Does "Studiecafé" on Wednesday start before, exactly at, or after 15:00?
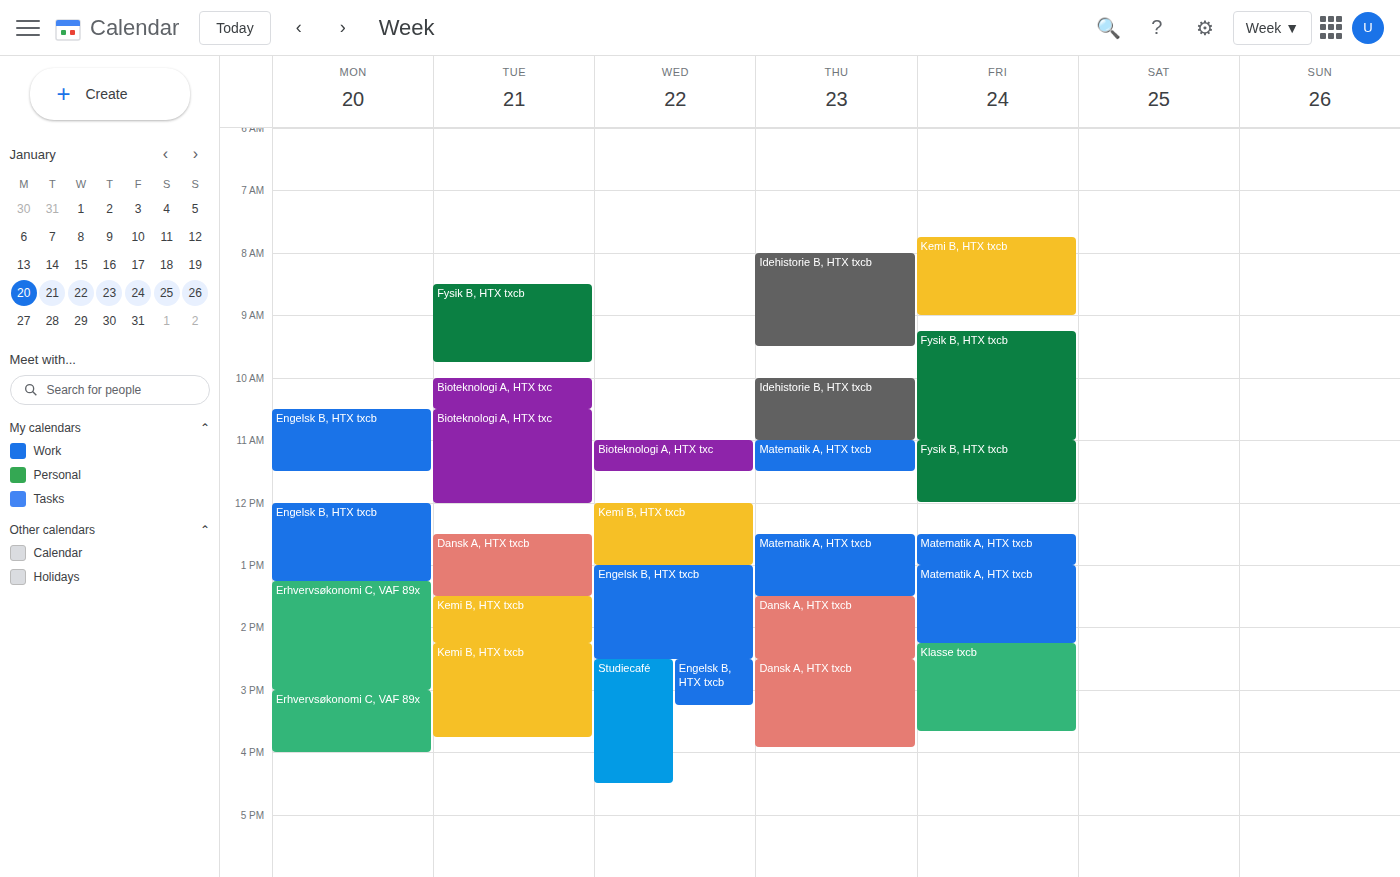
14:30 -- before 15:00, 30 minutes above the 15:00 line.